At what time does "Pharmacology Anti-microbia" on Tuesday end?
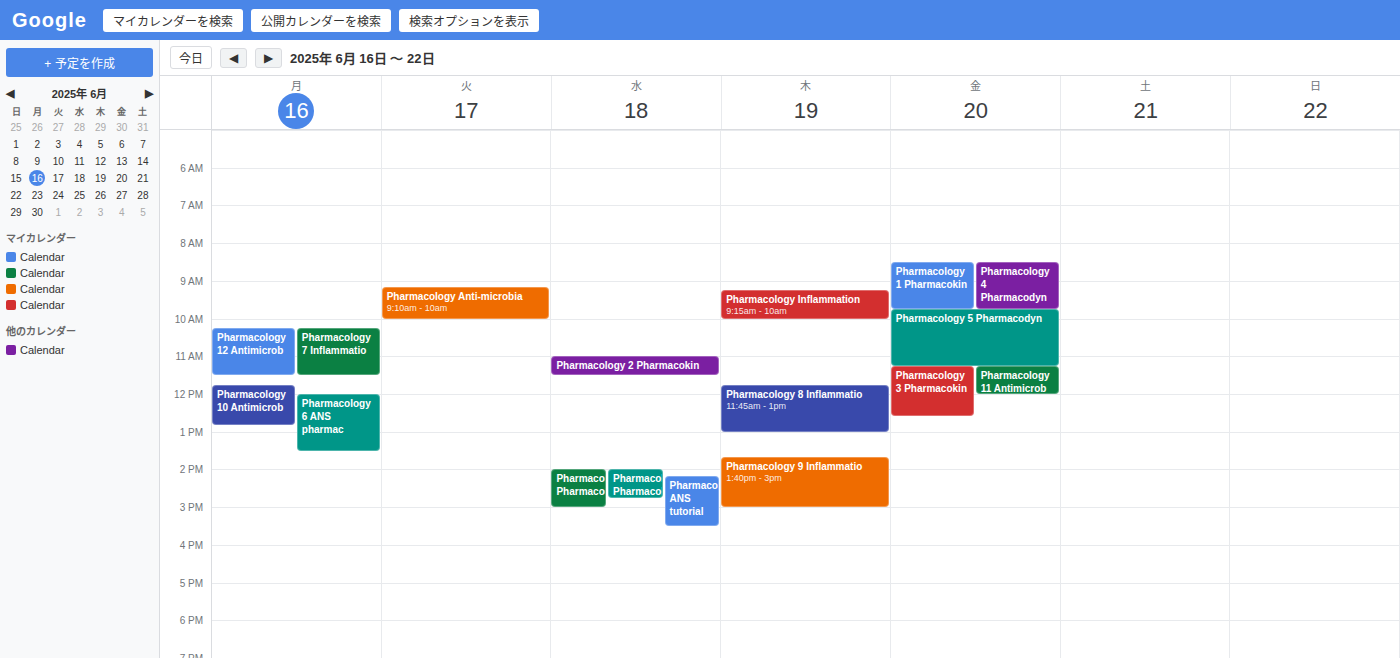
10:00 AM